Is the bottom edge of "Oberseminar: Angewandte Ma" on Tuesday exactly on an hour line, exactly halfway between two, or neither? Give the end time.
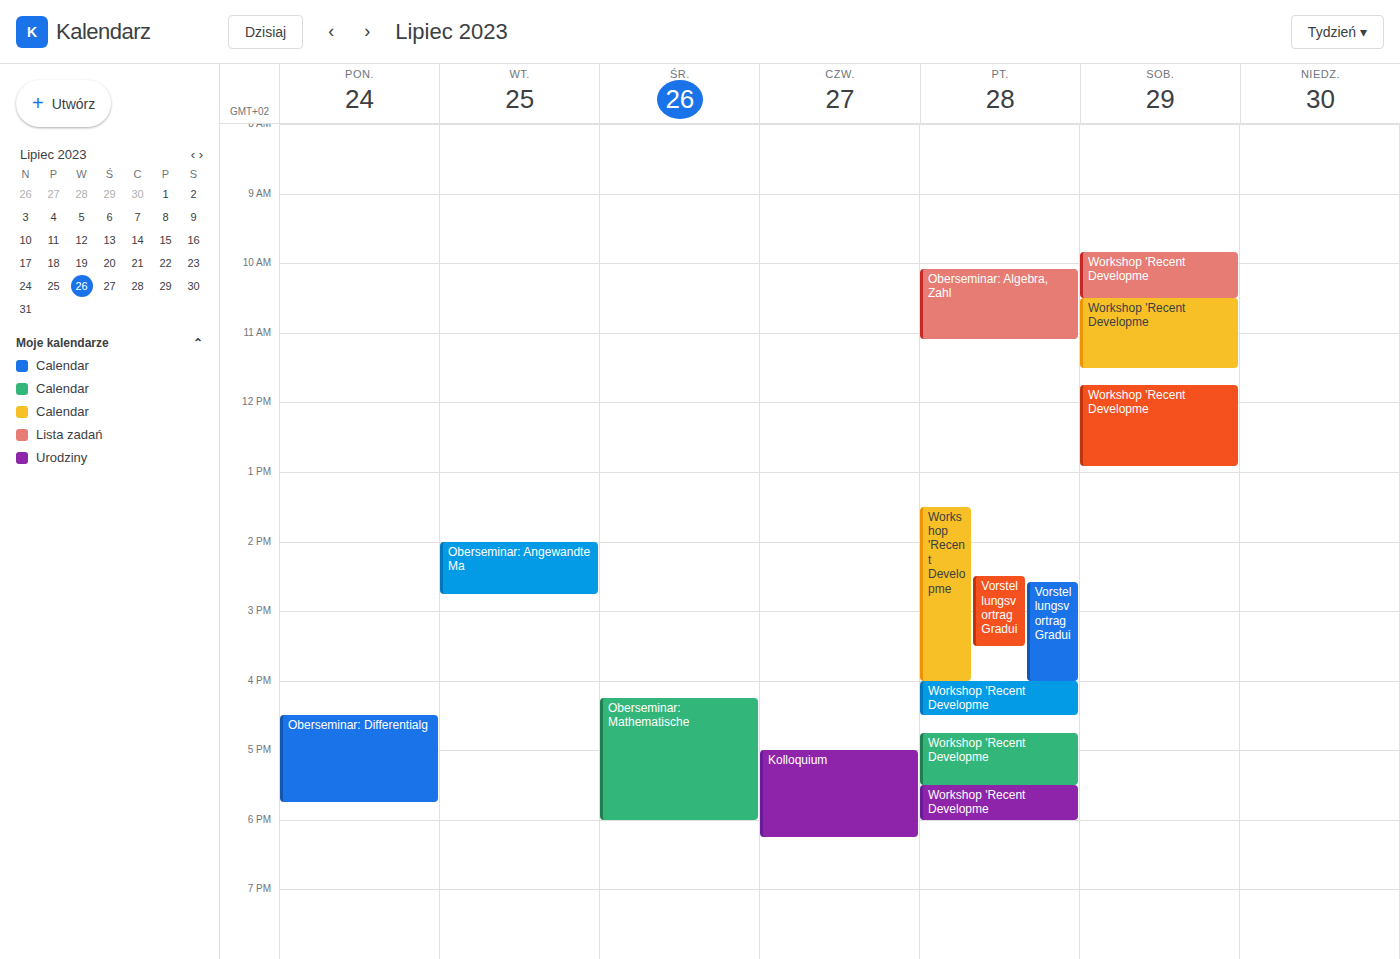
2:45 PM -- neither: three quarters of the way from the 2 PM line to the 3 PM line.